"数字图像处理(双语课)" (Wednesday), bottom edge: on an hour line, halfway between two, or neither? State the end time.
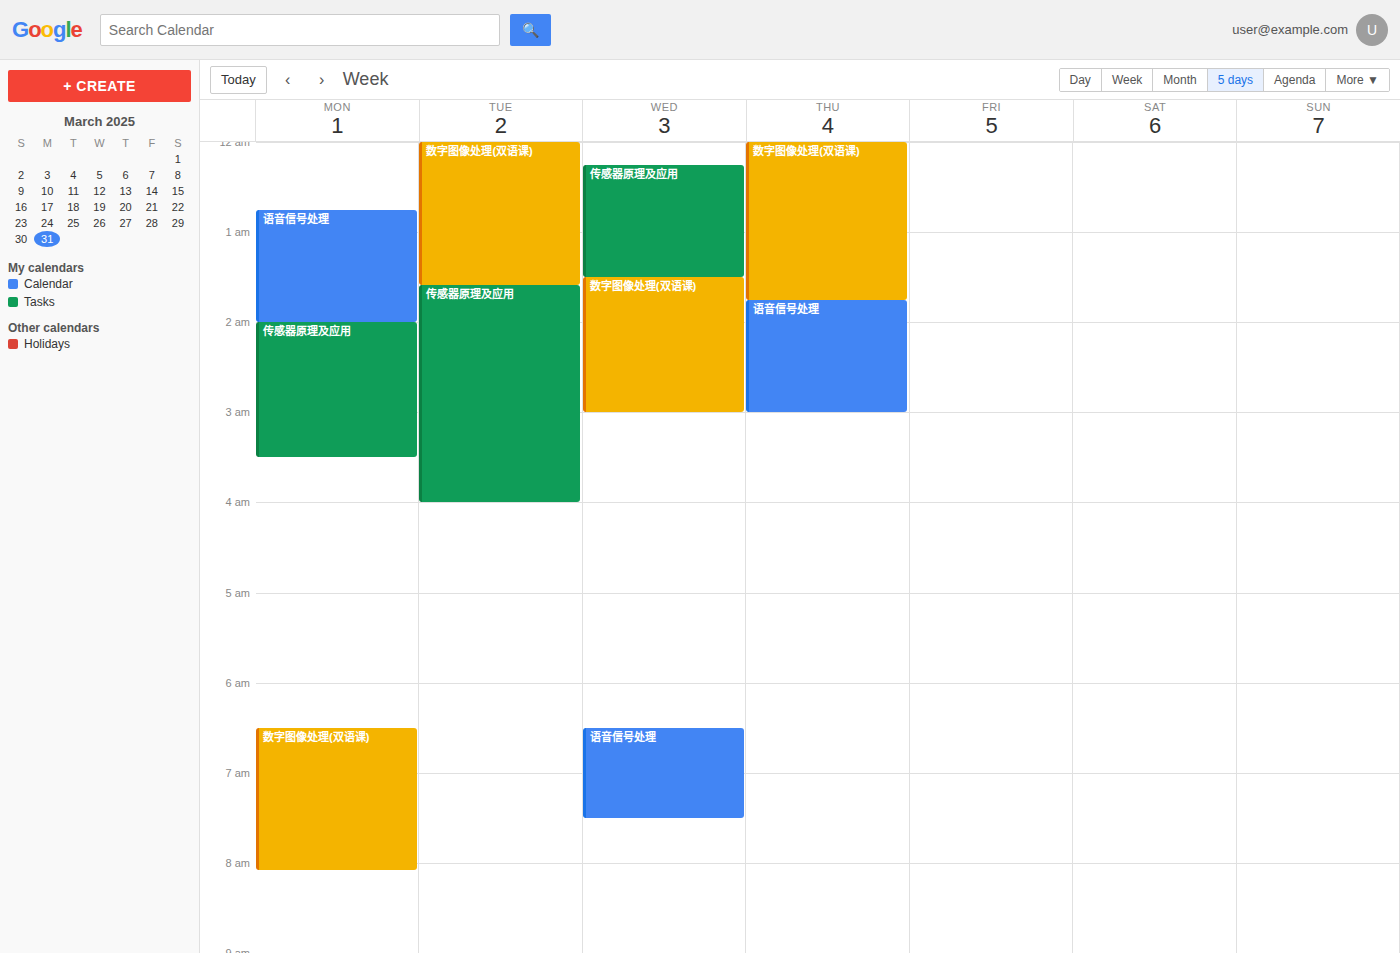
3:00 AM -- exactly on the 3 AM line.